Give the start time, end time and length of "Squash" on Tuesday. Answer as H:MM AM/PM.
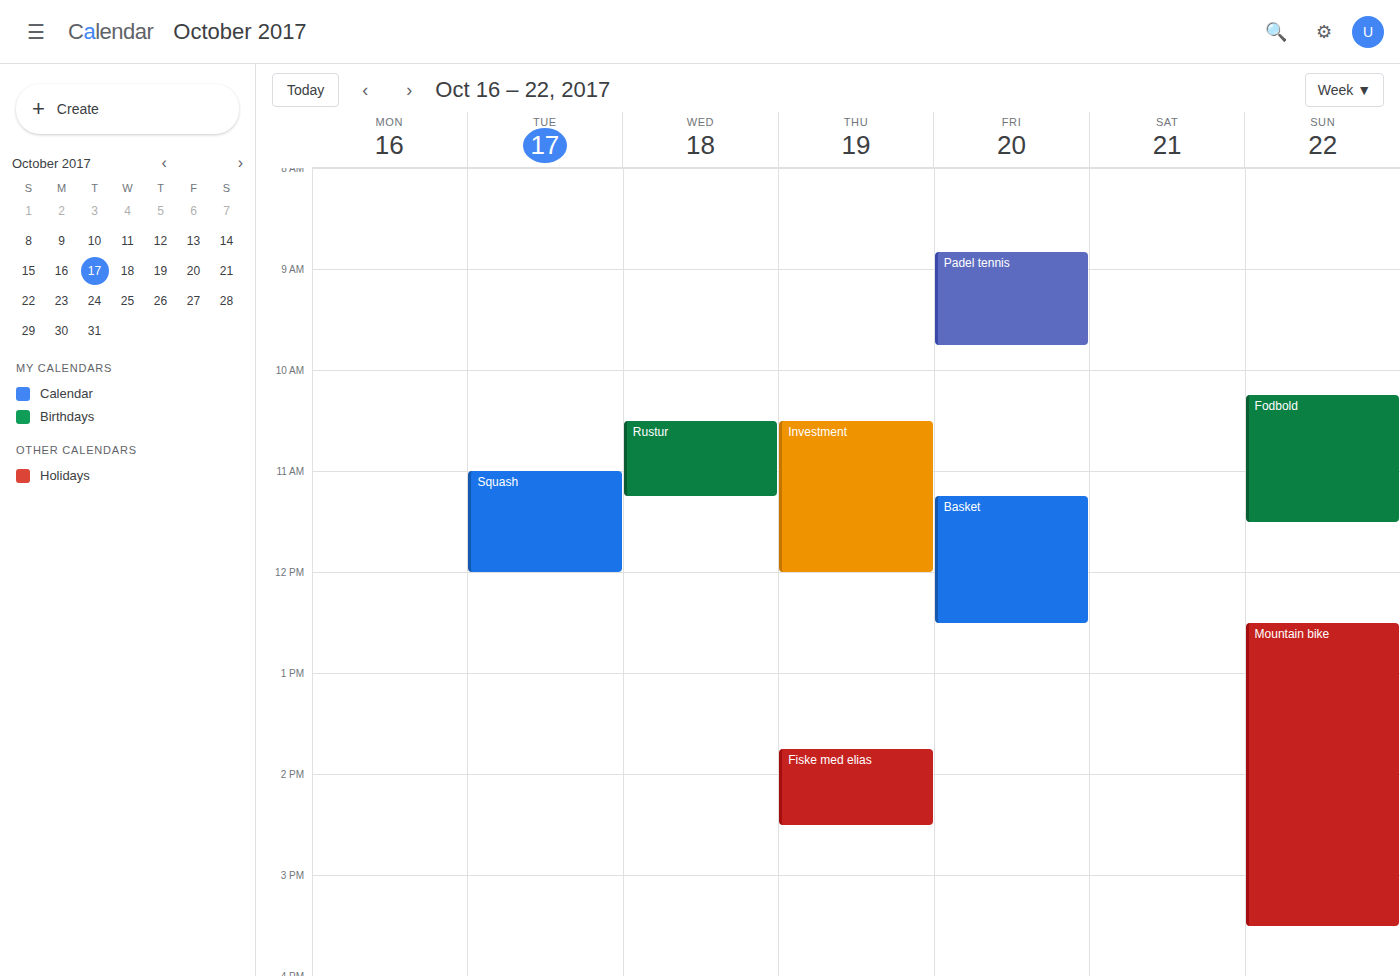
11:00 AM to 12:00 PM, 1 hour